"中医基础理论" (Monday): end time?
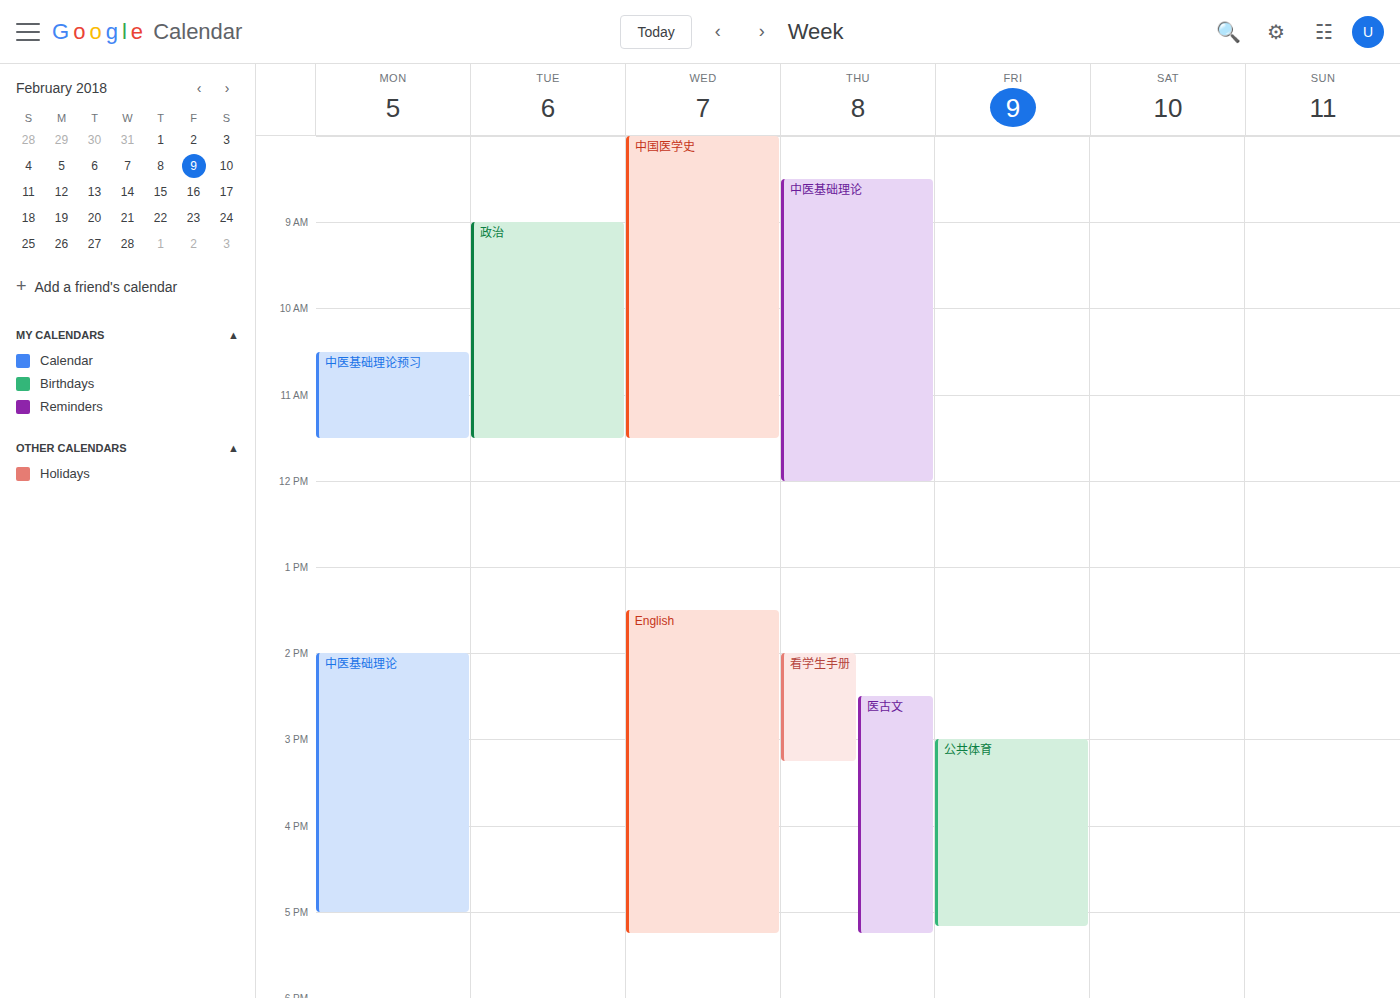
5:00 PM